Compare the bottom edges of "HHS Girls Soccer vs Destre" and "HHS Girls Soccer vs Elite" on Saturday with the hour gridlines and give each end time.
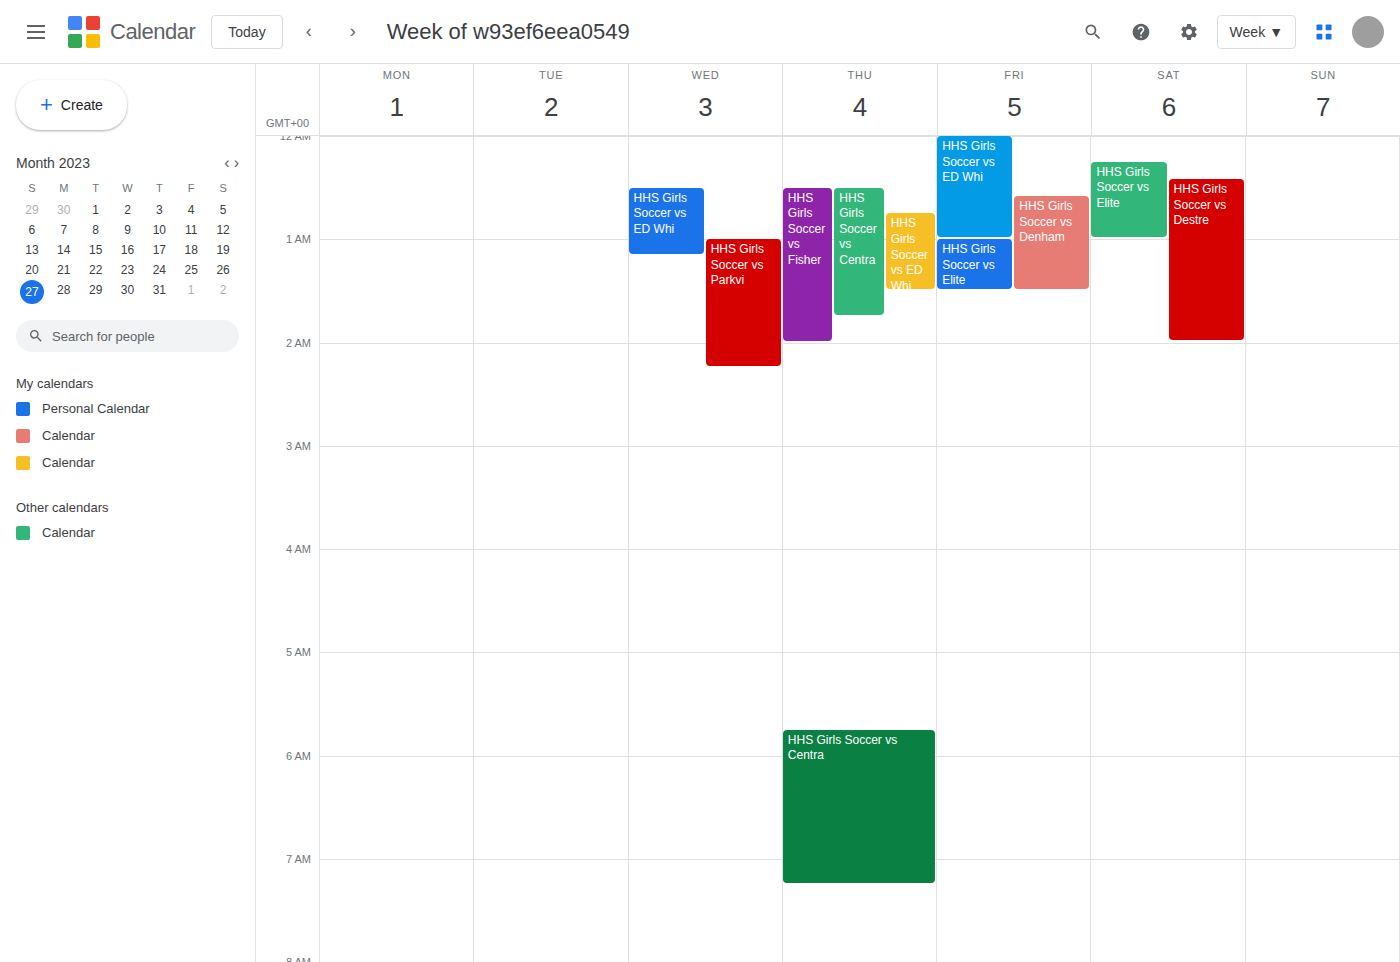
"HHS Girls Soccer vs Destre": 2:00 AM, exactly on the 2 AM line. "HHS Girls Soccer vs Elite": 1:00 AM, exactly on the 1 AM line.